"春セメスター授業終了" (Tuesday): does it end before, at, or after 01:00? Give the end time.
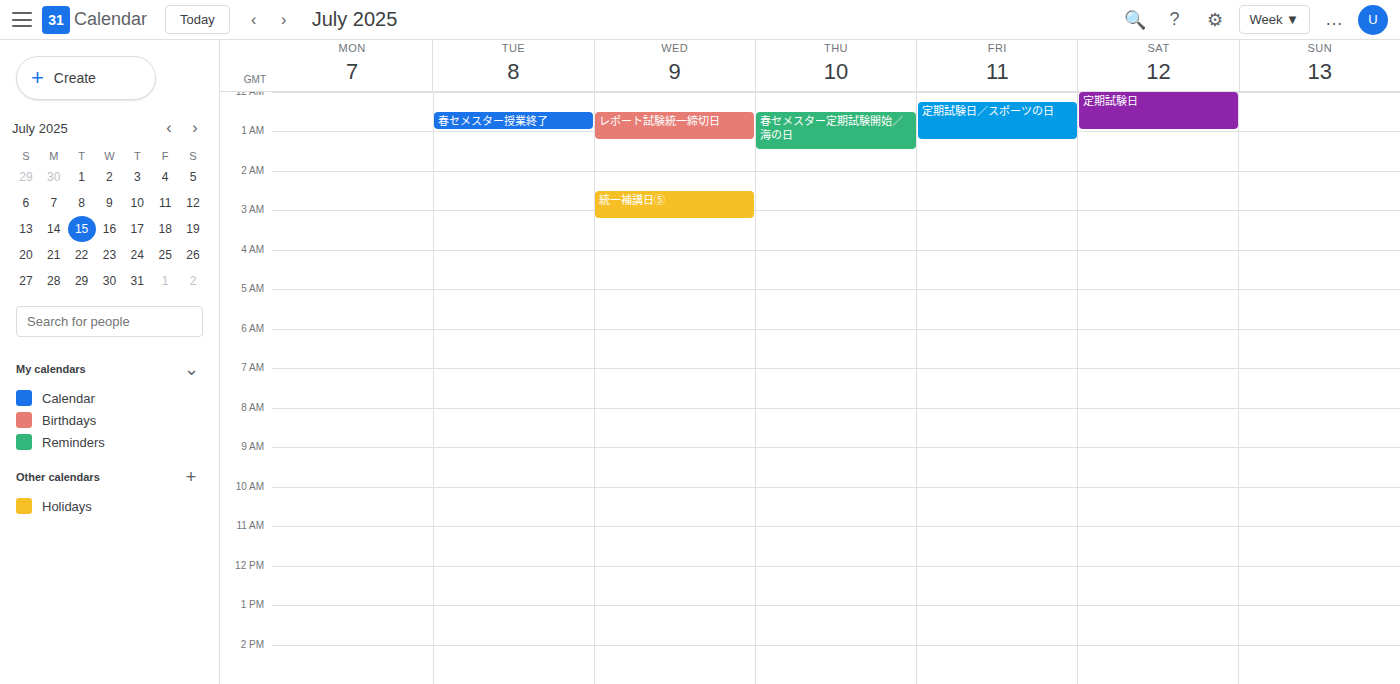
01:00 -- exactly at 01:00, on the 01:00 line.